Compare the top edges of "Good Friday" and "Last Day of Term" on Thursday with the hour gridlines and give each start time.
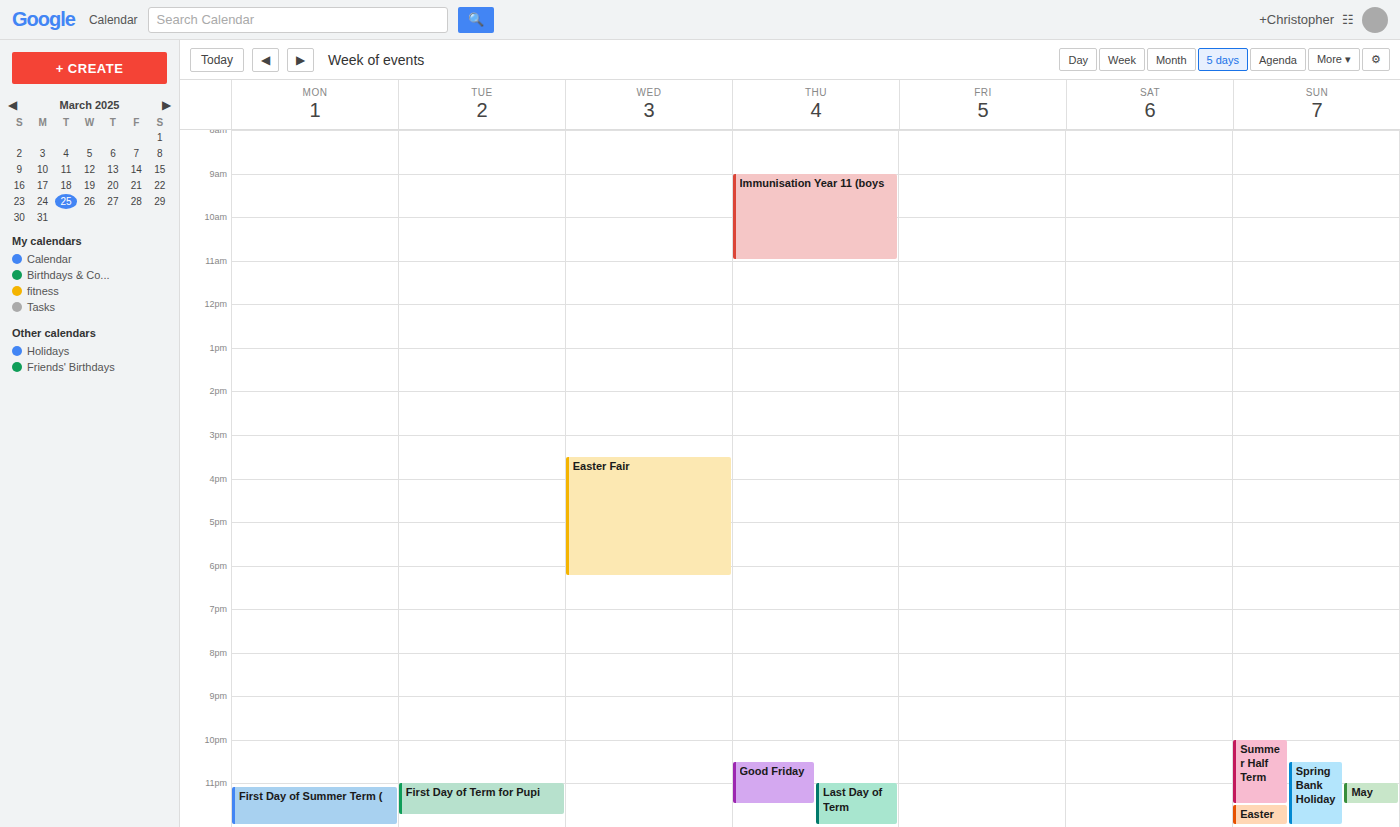
"Good Friday": 10:30 PM, halfway between the 10 PM and 11 PM lines. "Last Day of Term": 11:00 PM, exactly on the 11 PM line.